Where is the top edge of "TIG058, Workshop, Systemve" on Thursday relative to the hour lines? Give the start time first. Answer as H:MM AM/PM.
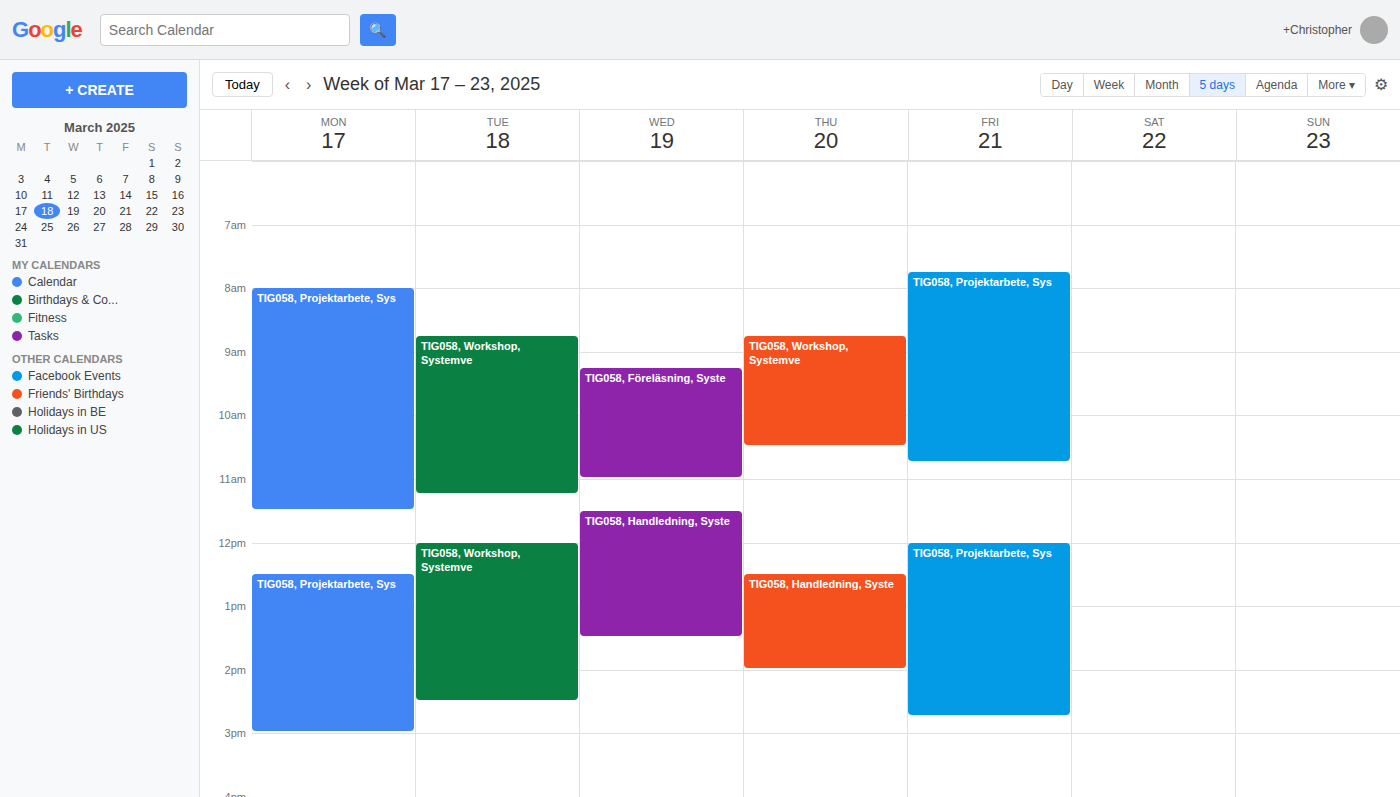
8:45 AM -- neither: three quarters of the way from the 8 AM line to the 9 AM line.